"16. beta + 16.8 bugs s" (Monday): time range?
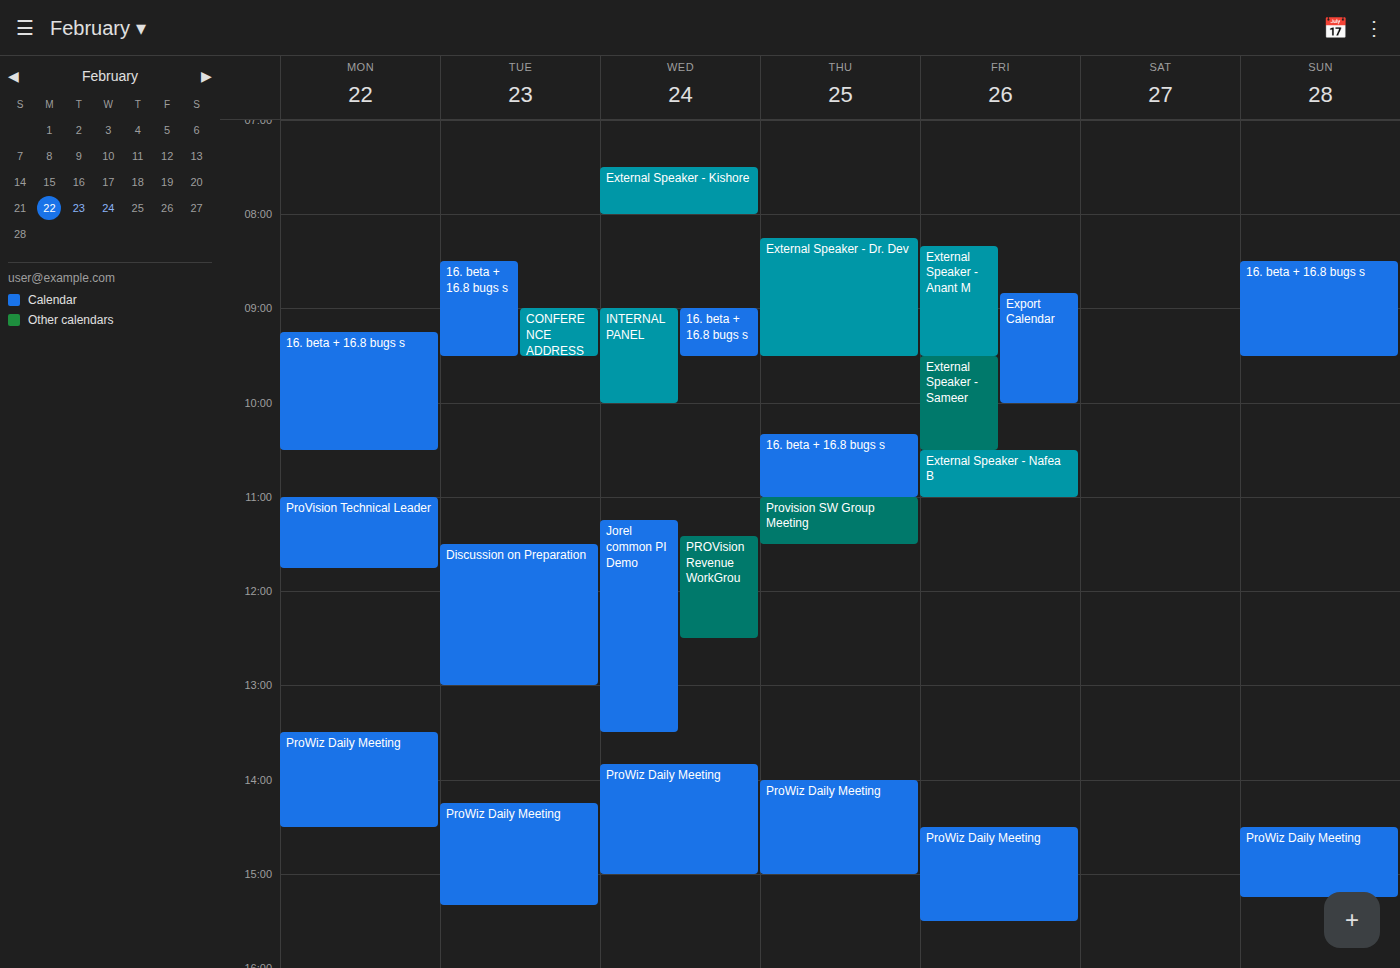
9:15 AM to 10:30 AM